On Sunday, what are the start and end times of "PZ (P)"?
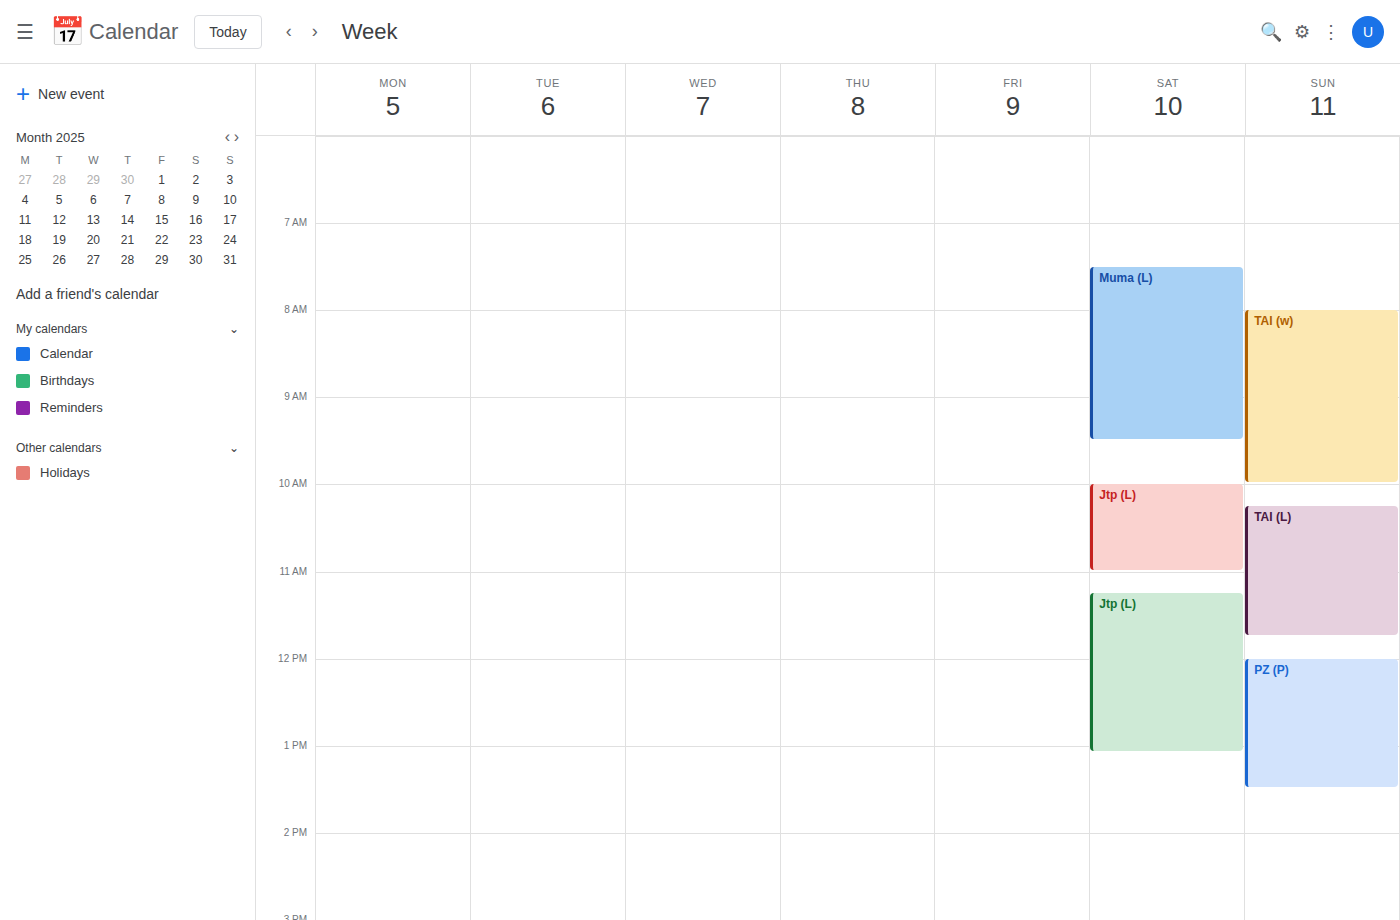
12:00 PM to 1:30 PM